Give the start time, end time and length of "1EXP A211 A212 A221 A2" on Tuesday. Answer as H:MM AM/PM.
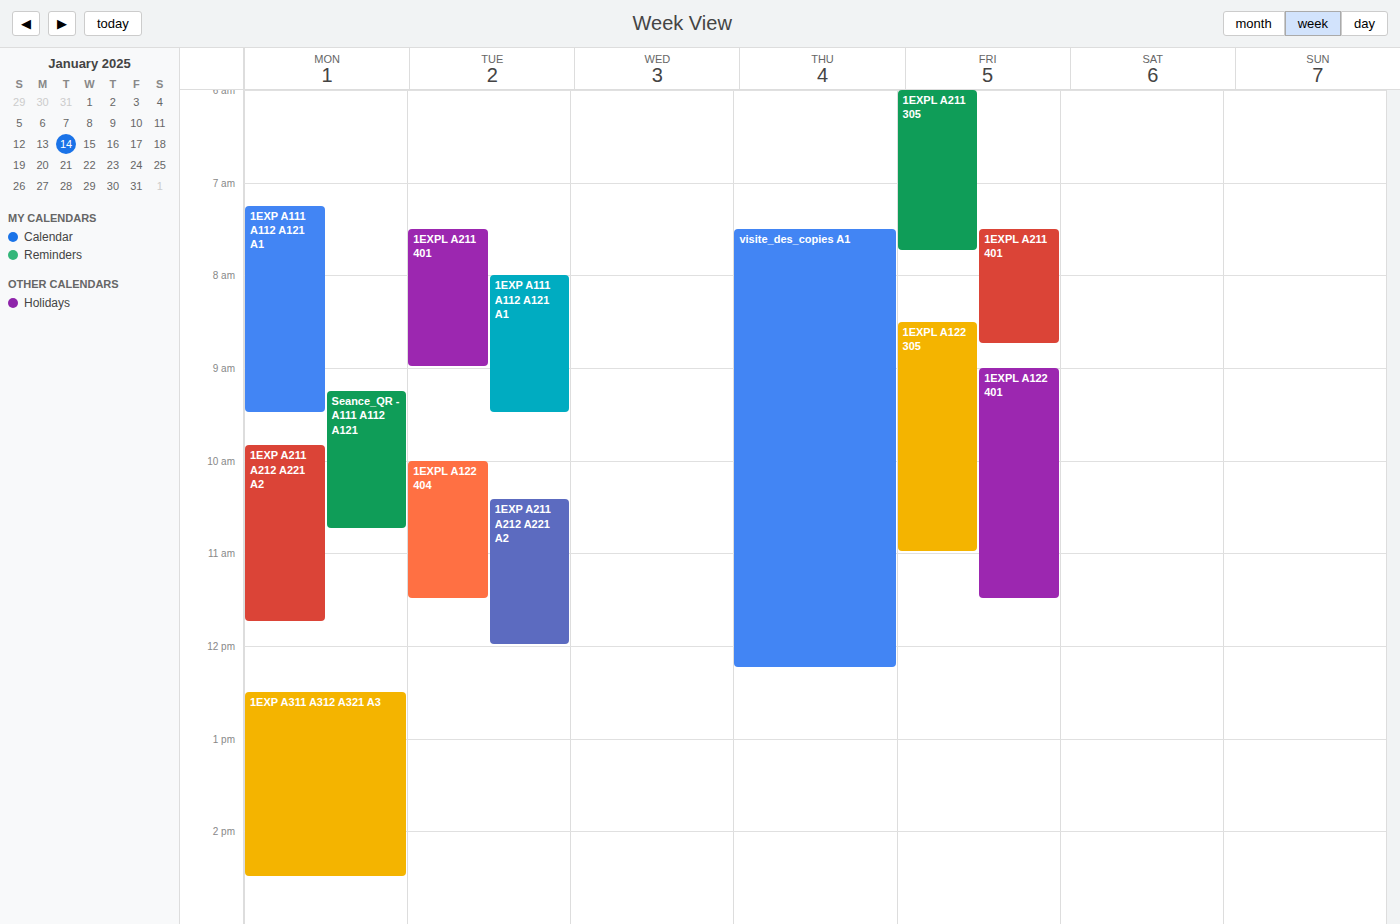
10:25 AM to 12:00 PM, 1 hour 35 minutes